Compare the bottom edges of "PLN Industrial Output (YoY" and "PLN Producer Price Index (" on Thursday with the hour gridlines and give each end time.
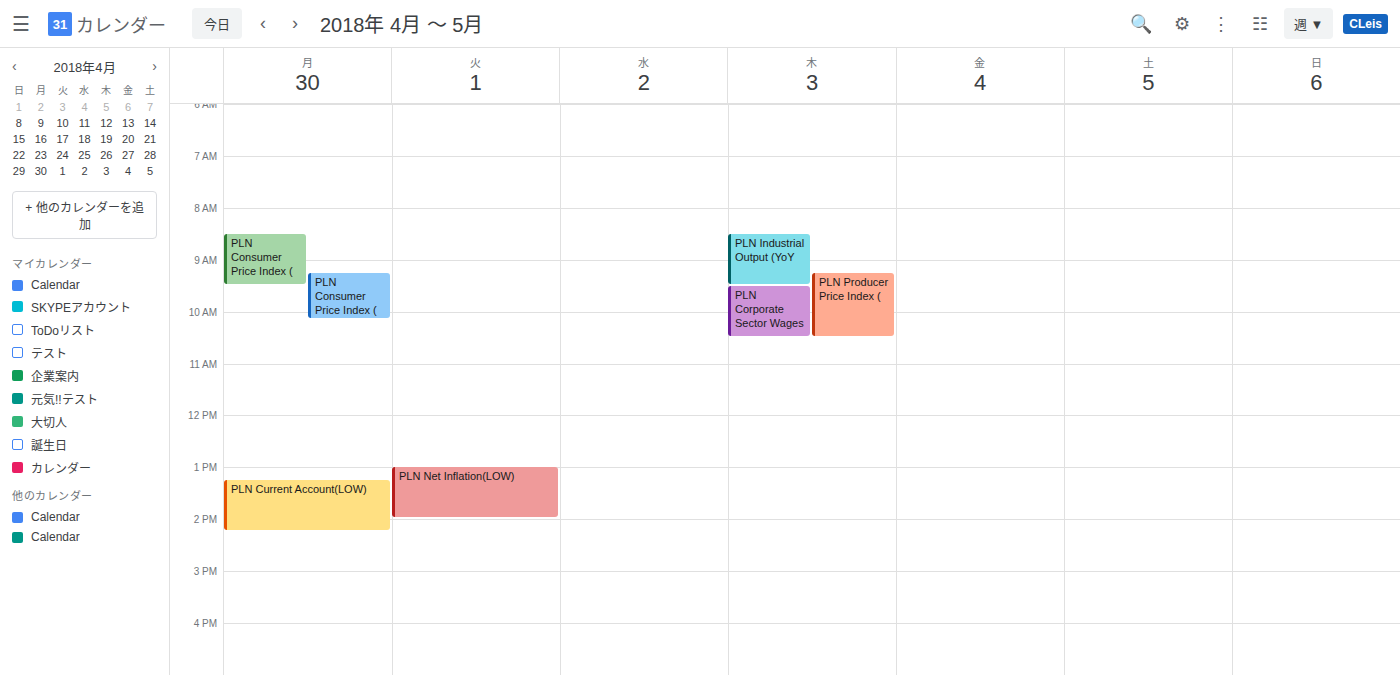
"PLN Industrial Output (YoY": 9:30 AM, halfway between the 9 AM and 10 AM lines. "PLN Producer Price Index (": 10:30 AM, halfway between the 10 AM and 11 AM lines.